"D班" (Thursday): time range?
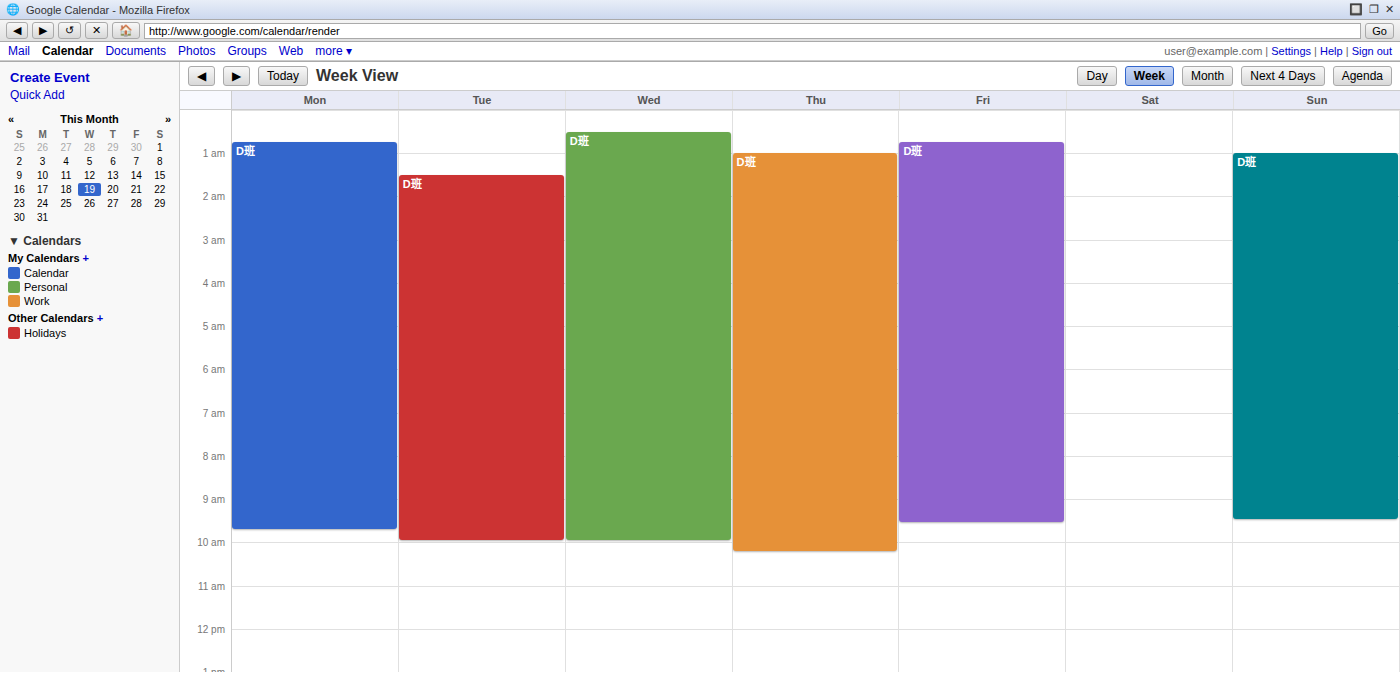
1:00 AM to 10:15 AM